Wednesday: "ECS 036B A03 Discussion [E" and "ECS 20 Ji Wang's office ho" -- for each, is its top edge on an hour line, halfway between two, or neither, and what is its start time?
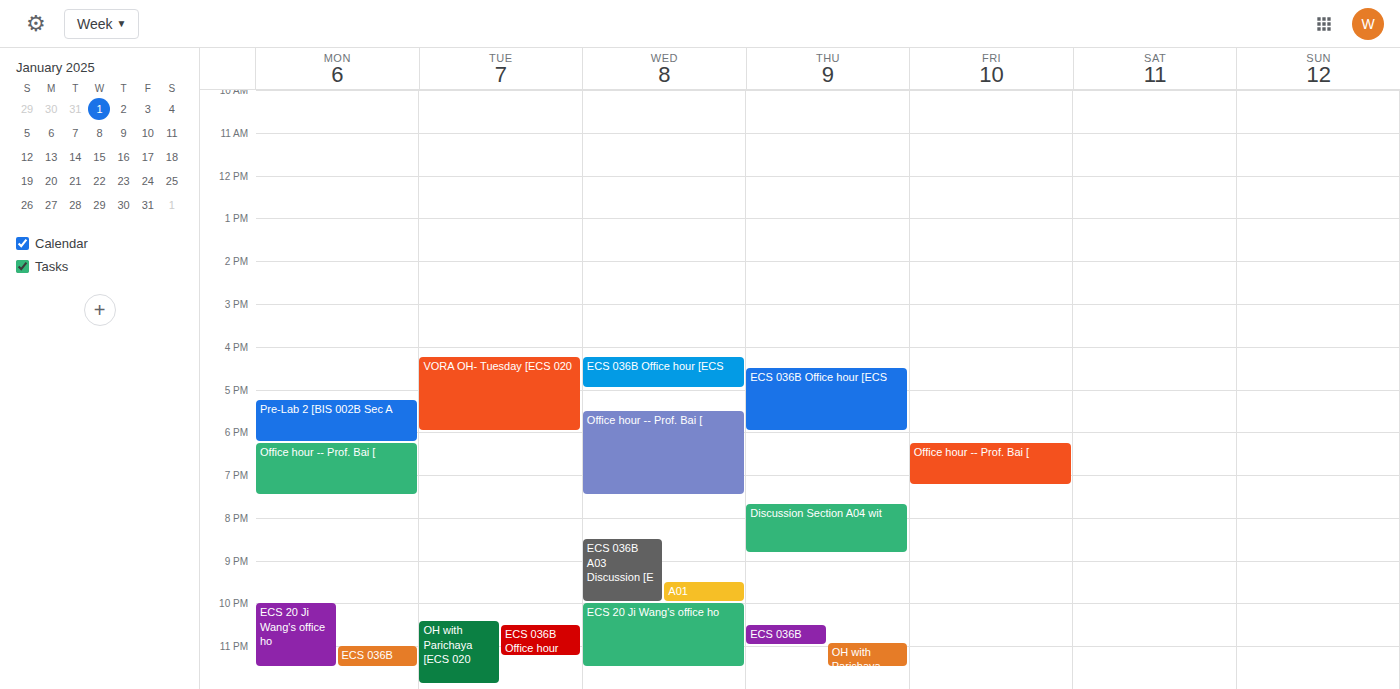
"ECS 036B A03 Discussion [E": 8:30 PM, halfway between the 8 PM and 9 PM lines. "ECS 20 Ji Wang's office ho": 10:00 PM, exactly on the 10 PM line.